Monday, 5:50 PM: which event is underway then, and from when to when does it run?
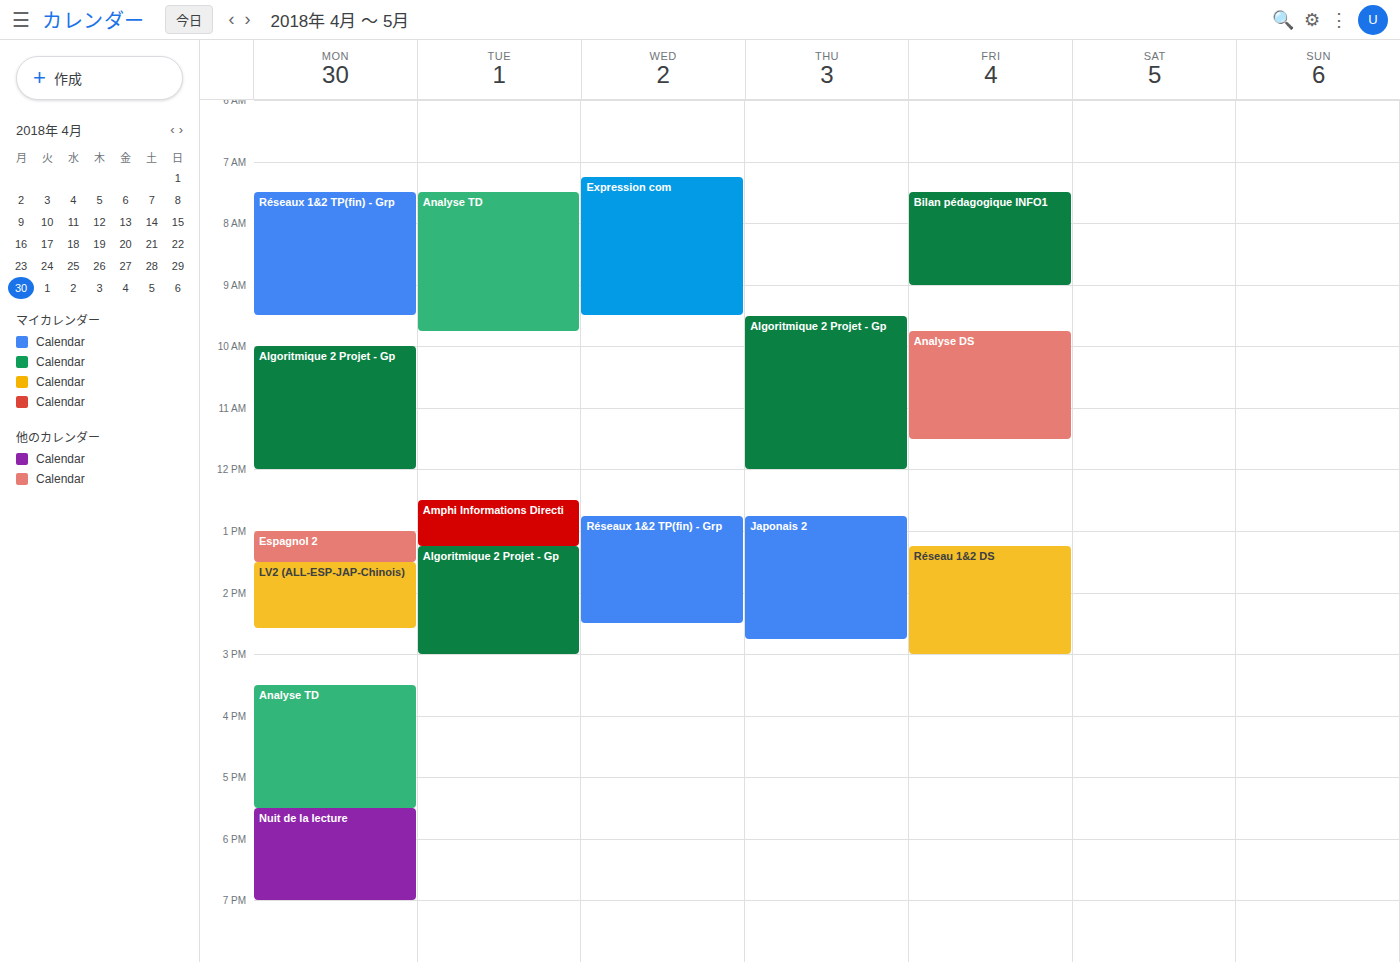
"Nuit de la lecture", 5:30 PM to 7:00 PM